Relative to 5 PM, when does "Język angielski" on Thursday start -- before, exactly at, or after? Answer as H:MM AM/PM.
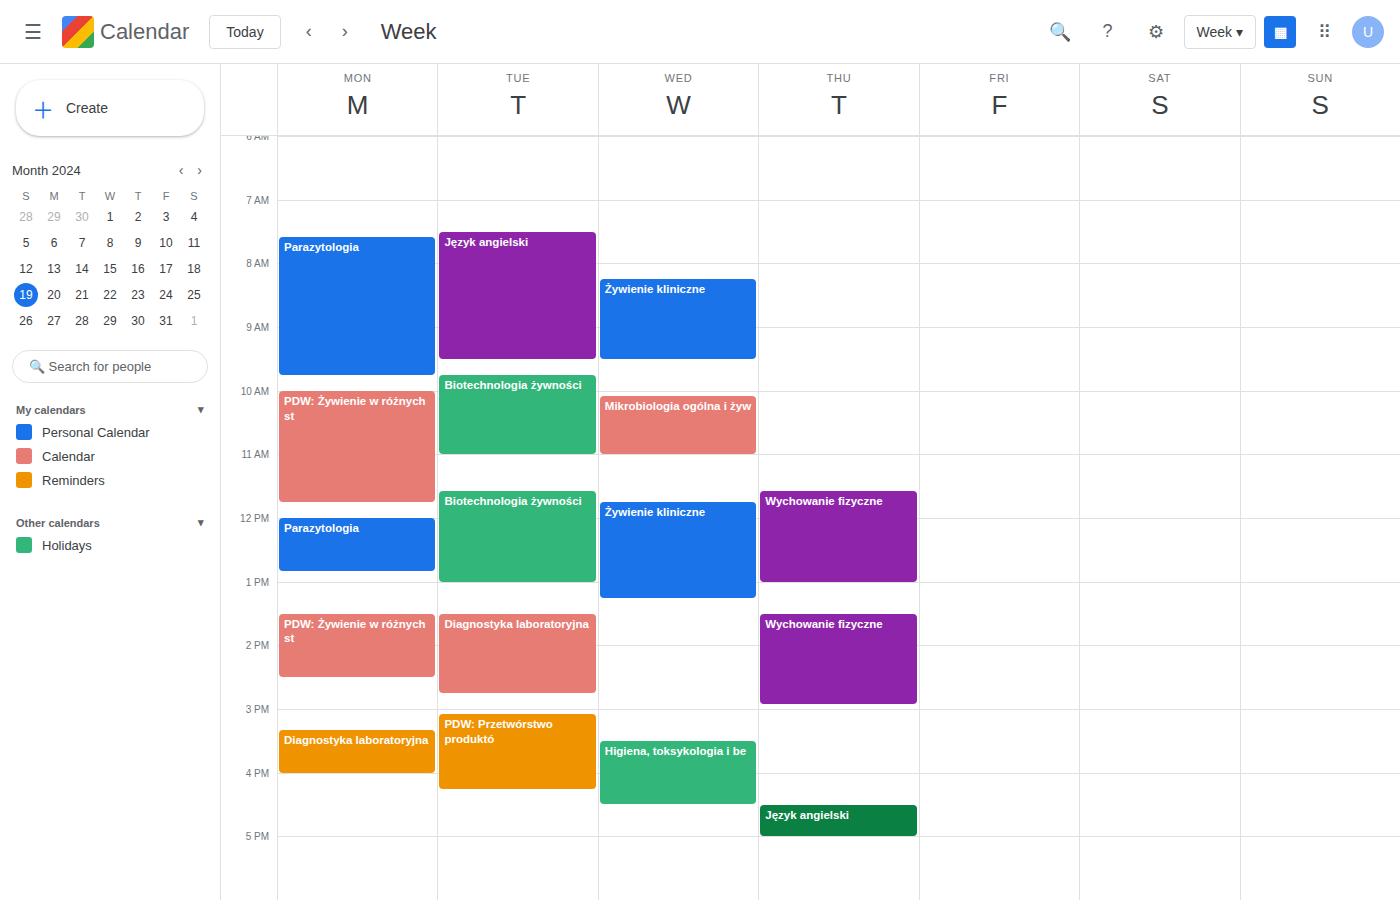
4:30 PM -- before 5 PM, 30 minutes above the 5 PM line.